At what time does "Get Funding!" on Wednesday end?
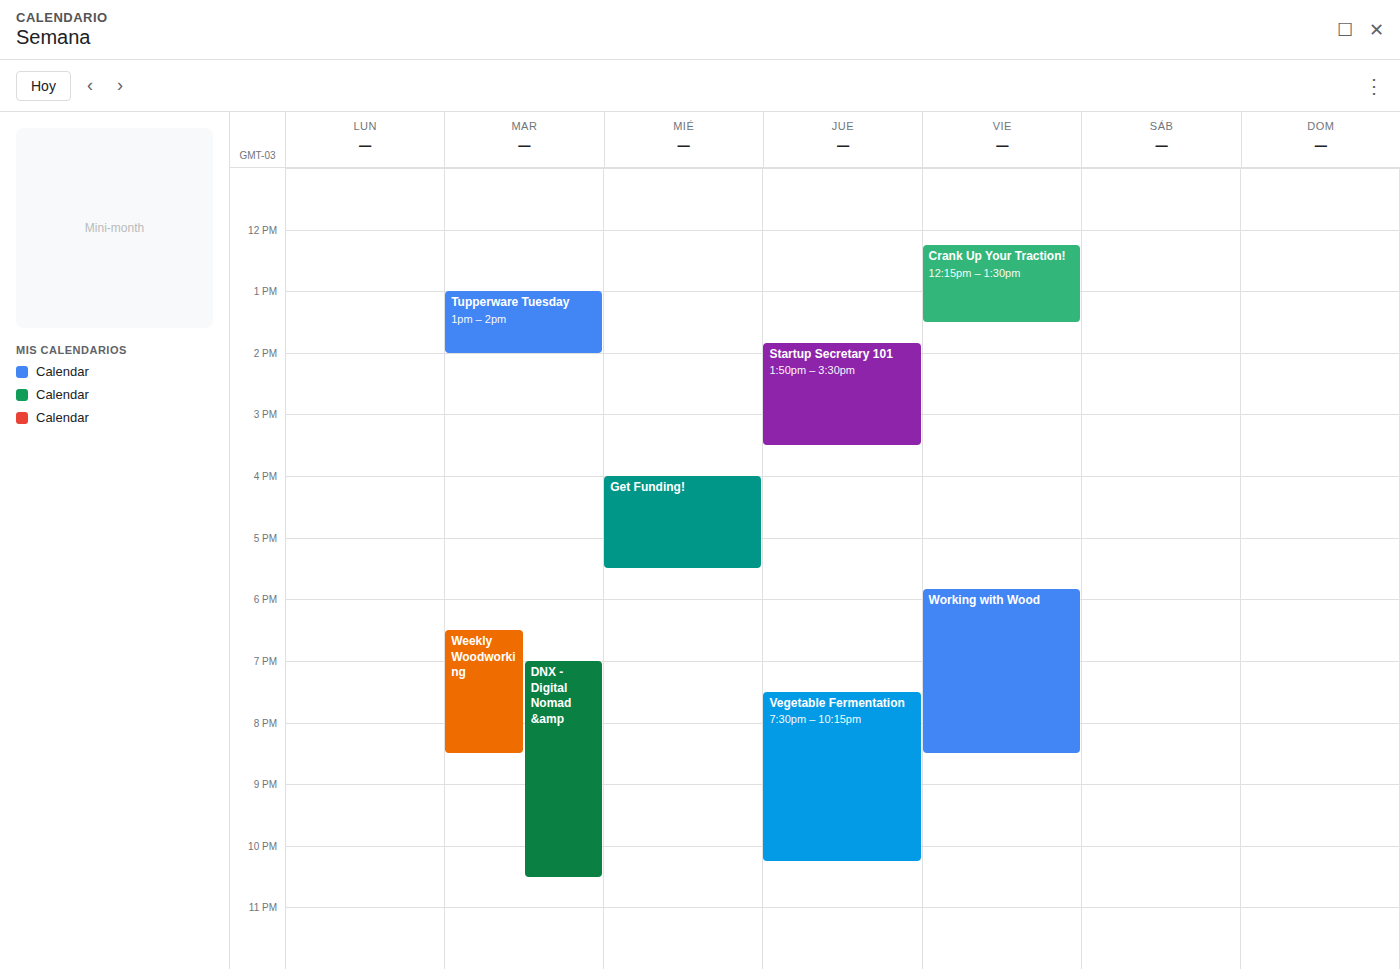
5:30 PM